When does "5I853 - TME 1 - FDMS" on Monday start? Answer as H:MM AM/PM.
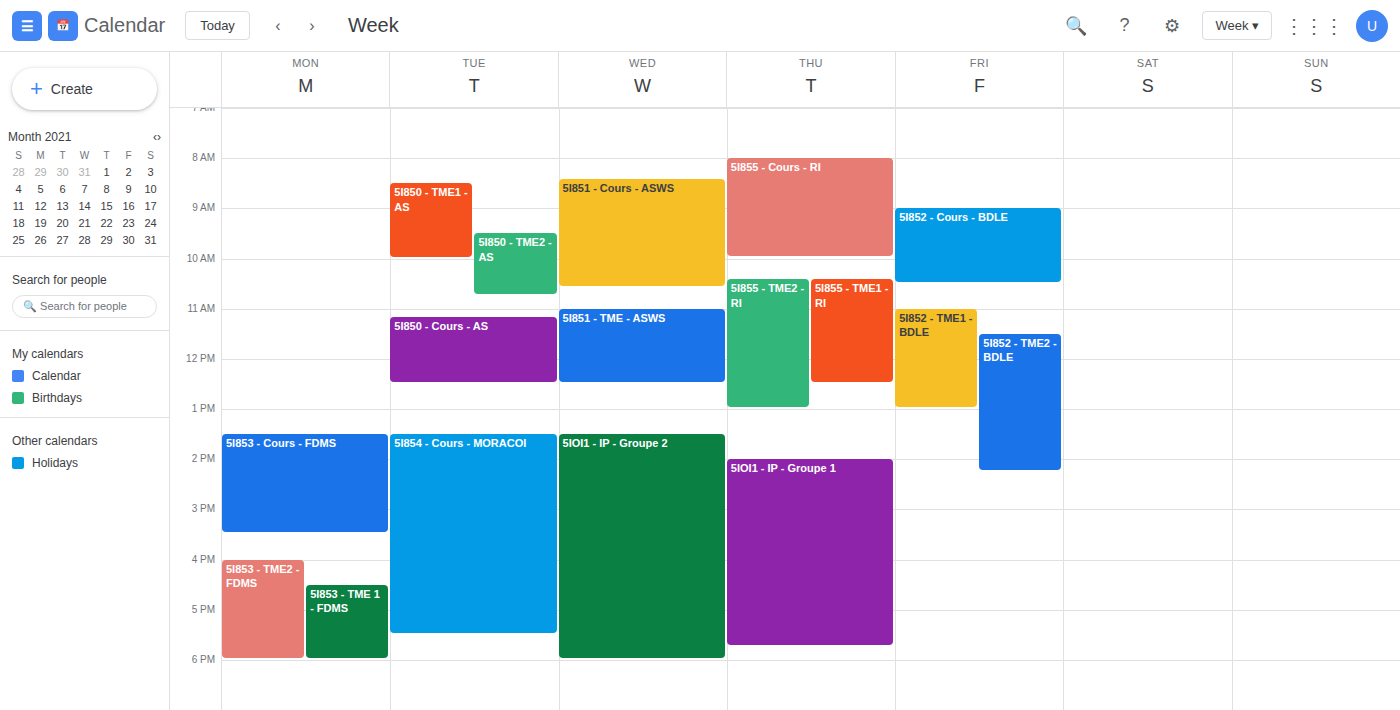
4:30 PM